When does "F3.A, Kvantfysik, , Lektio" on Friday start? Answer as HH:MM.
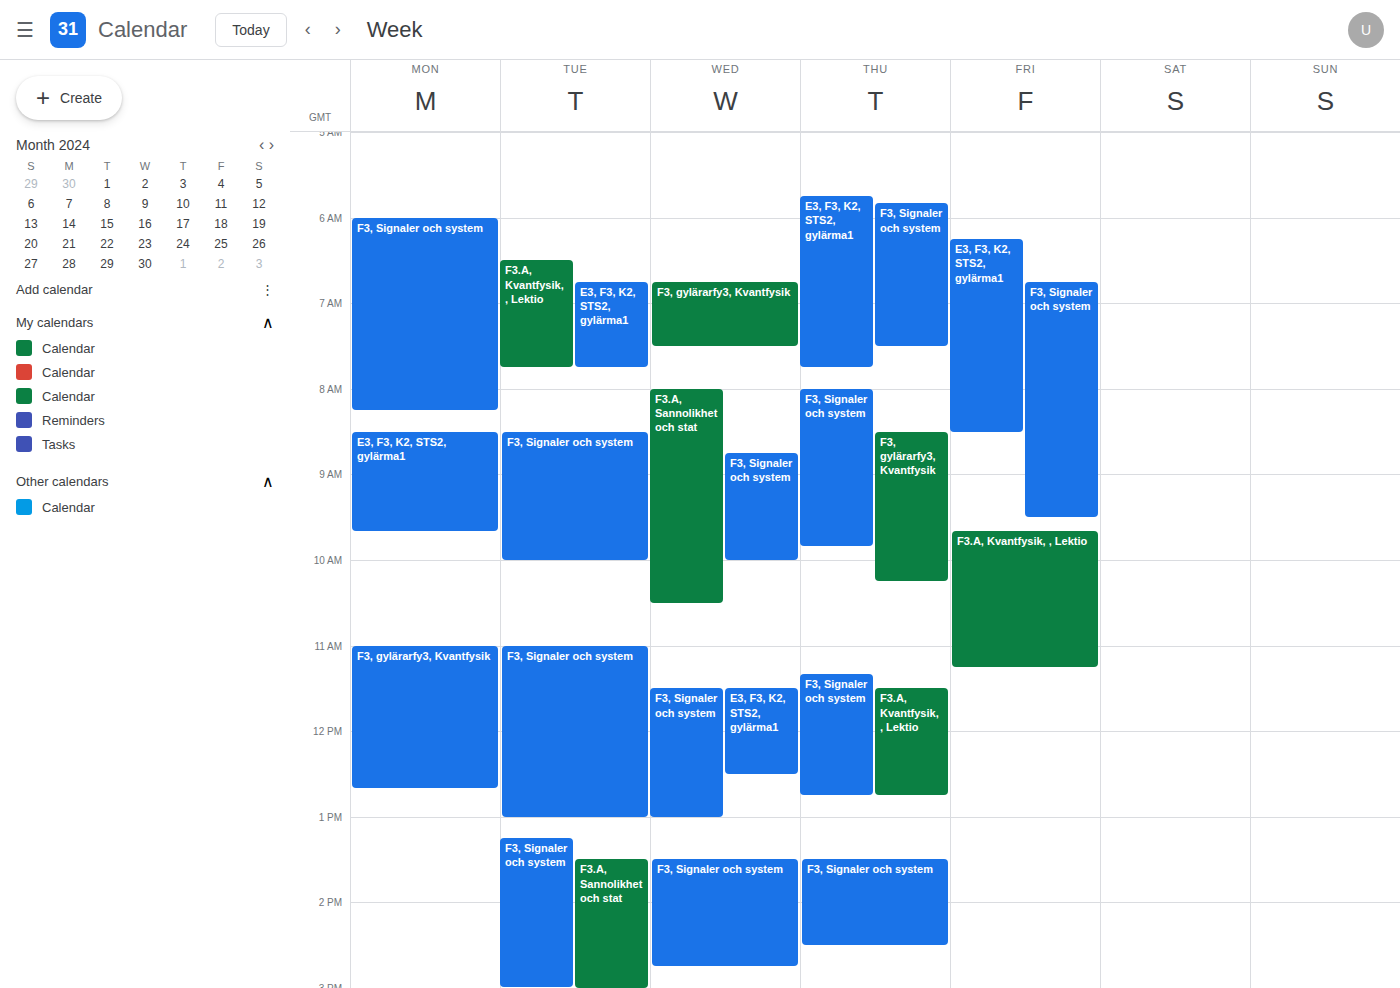
09:40